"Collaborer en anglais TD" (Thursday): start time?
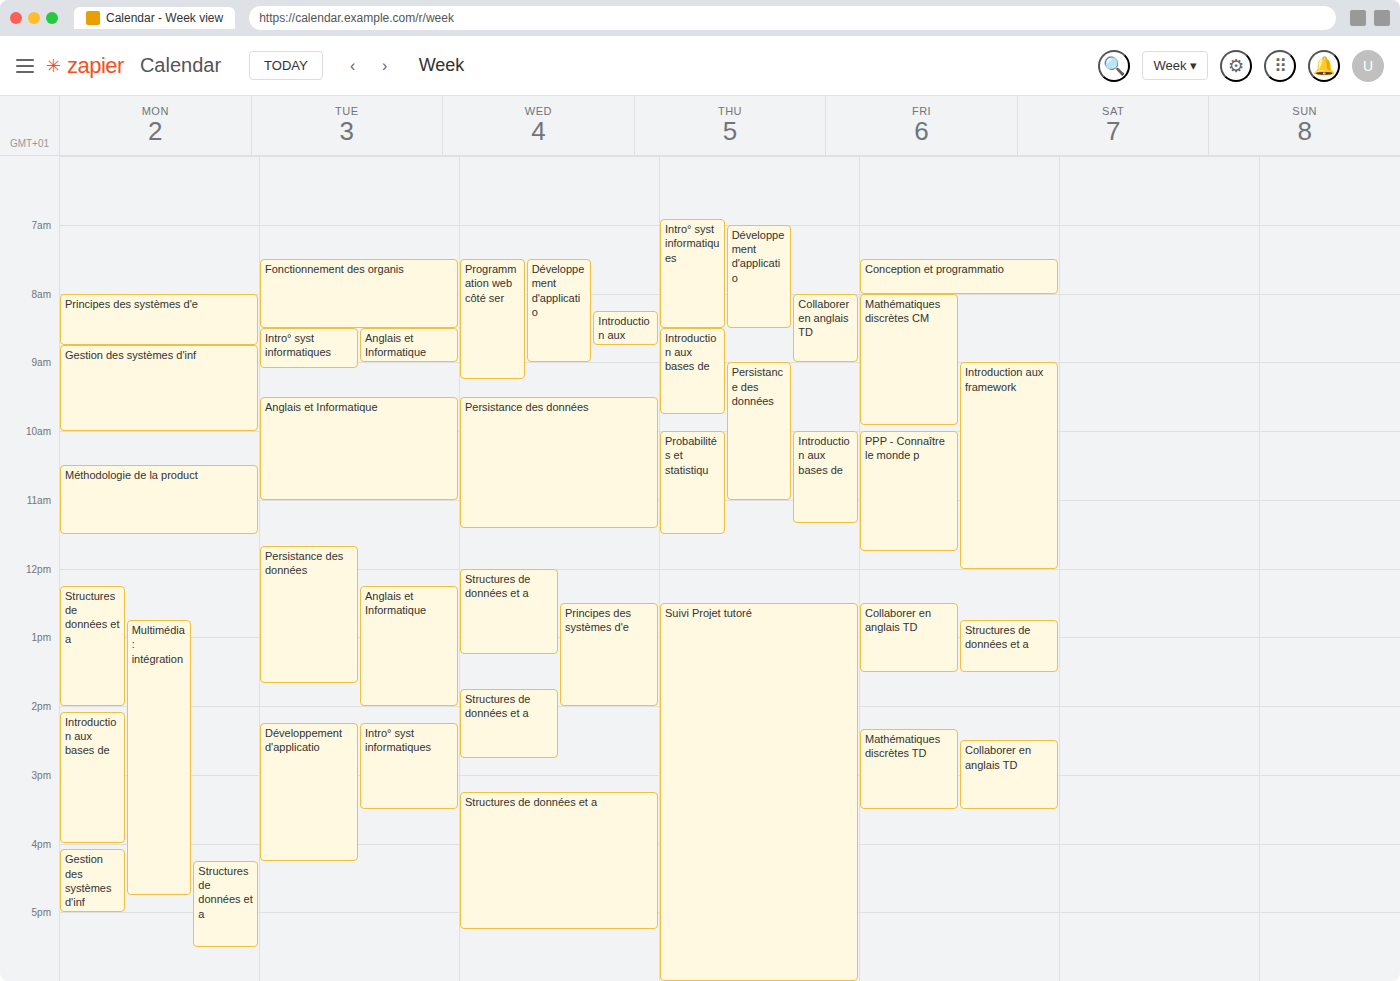
8:00 AM